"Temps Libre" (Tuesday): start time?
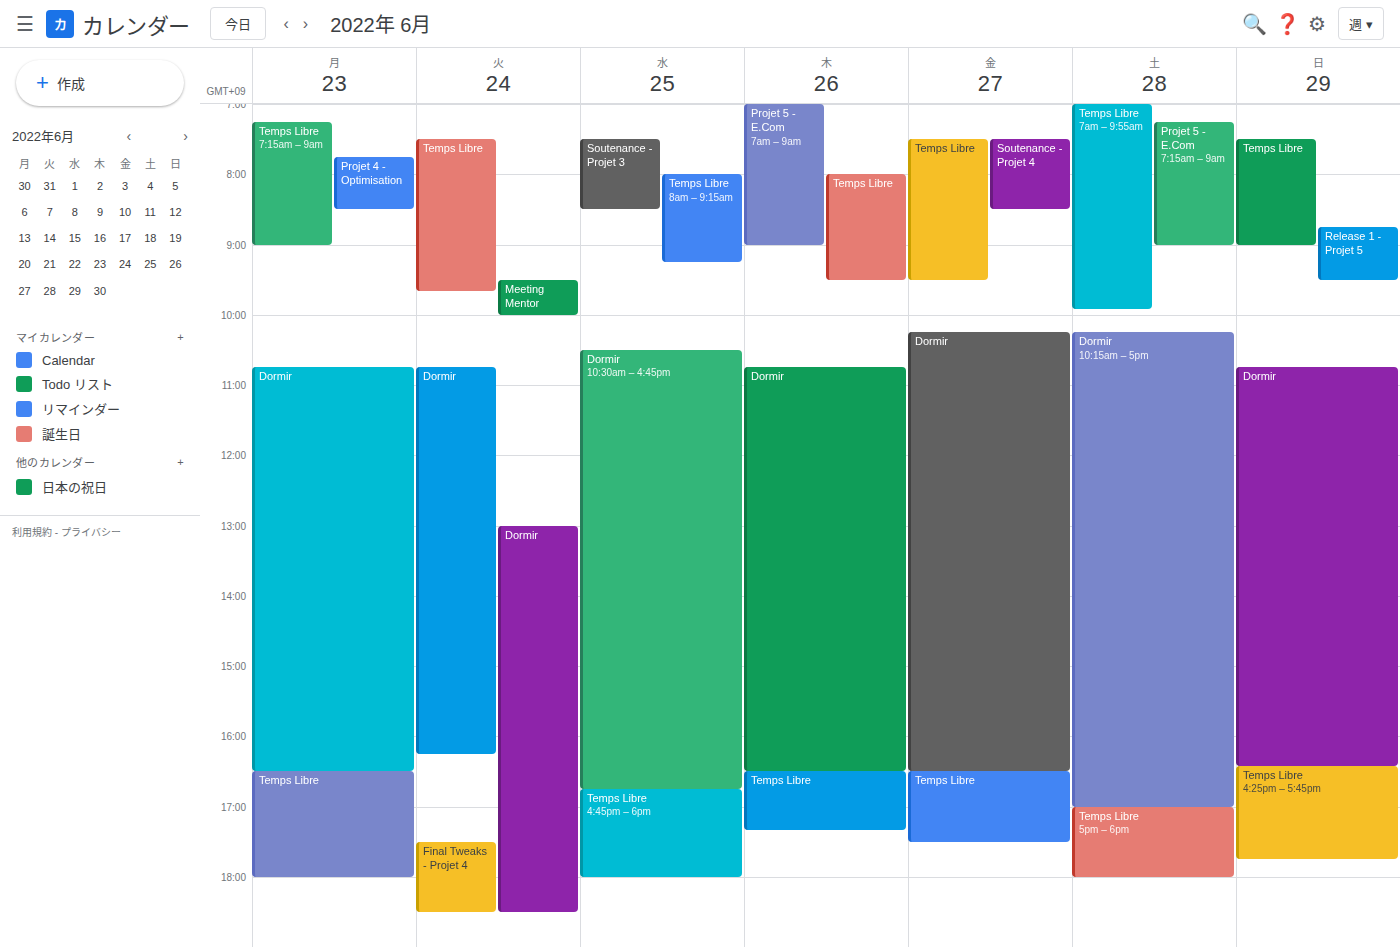
07:30